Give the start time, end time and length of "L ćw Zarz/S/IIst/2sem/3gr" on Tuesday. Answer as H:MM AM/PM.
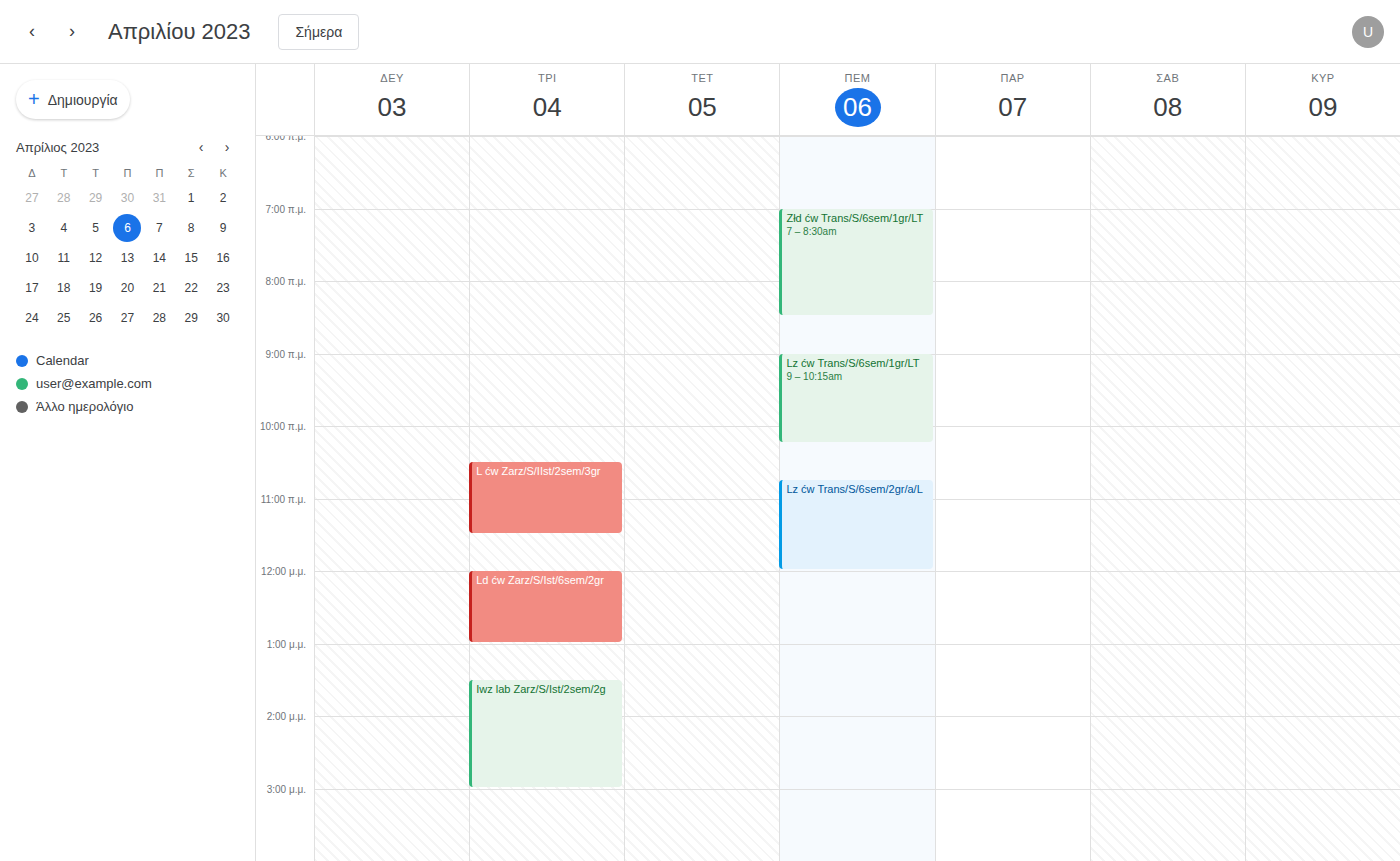
10:30 AM to 11:30 AM, 1 hour